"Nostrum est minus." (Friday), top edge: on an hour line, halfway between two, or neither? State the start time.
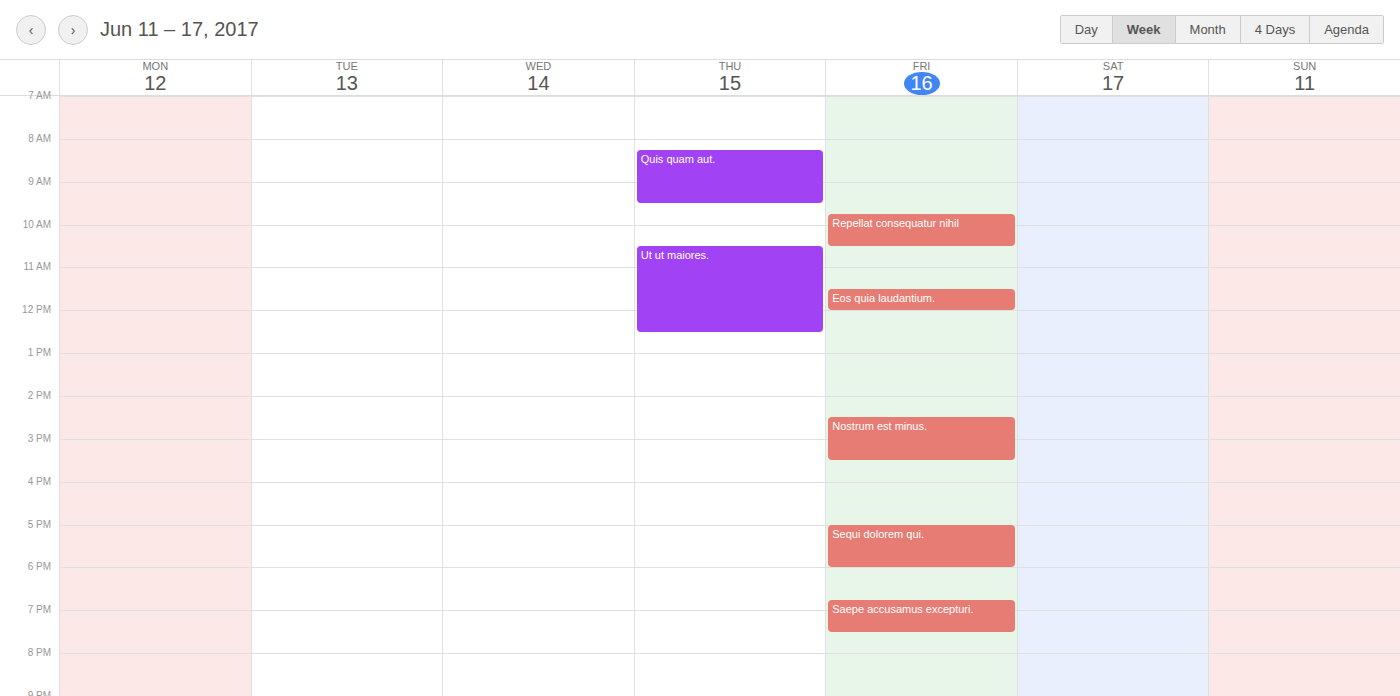
2:30 PM -- halfway between the 2 PM and 3 PM lines.